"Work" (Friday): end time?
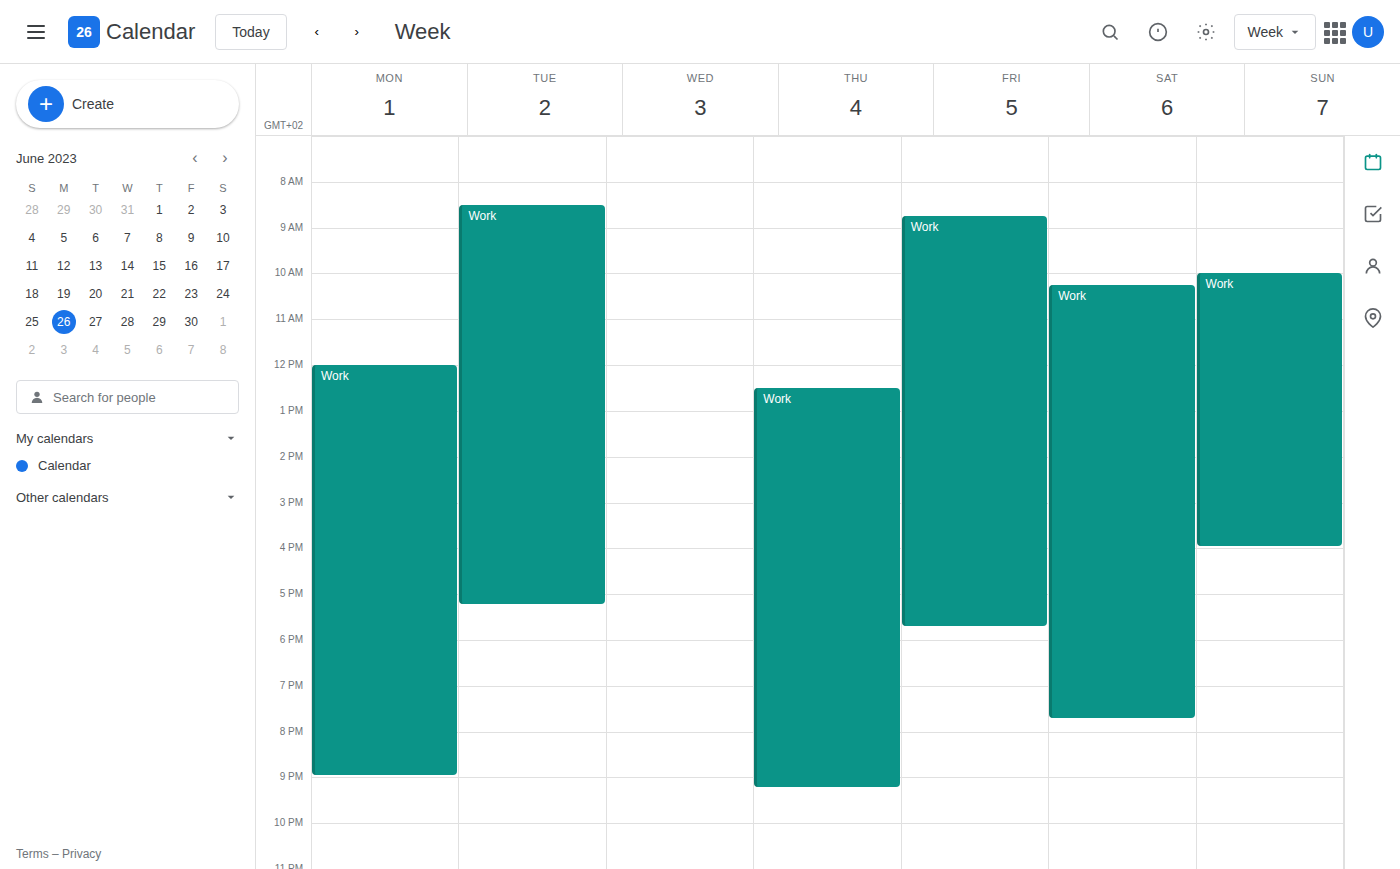
5:45 PM